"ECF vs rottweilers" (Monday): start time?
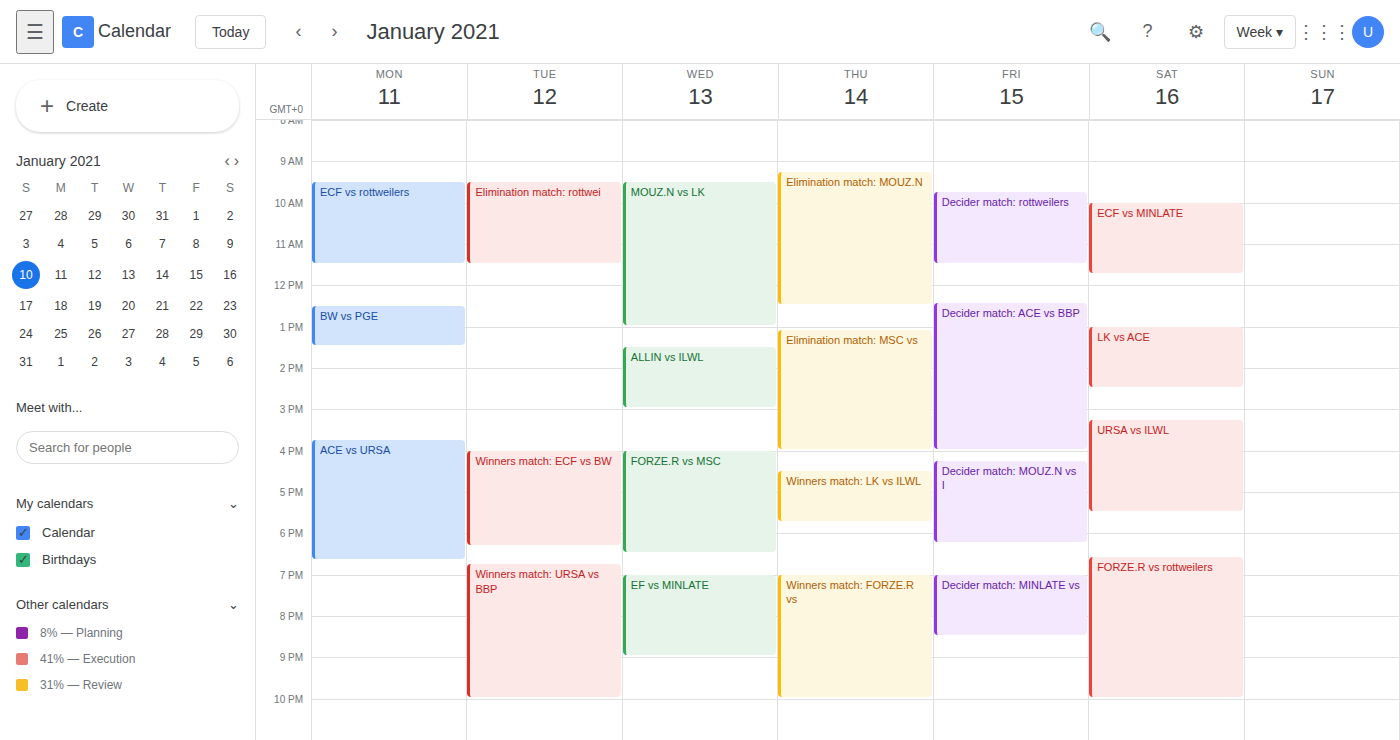
9:30 AM